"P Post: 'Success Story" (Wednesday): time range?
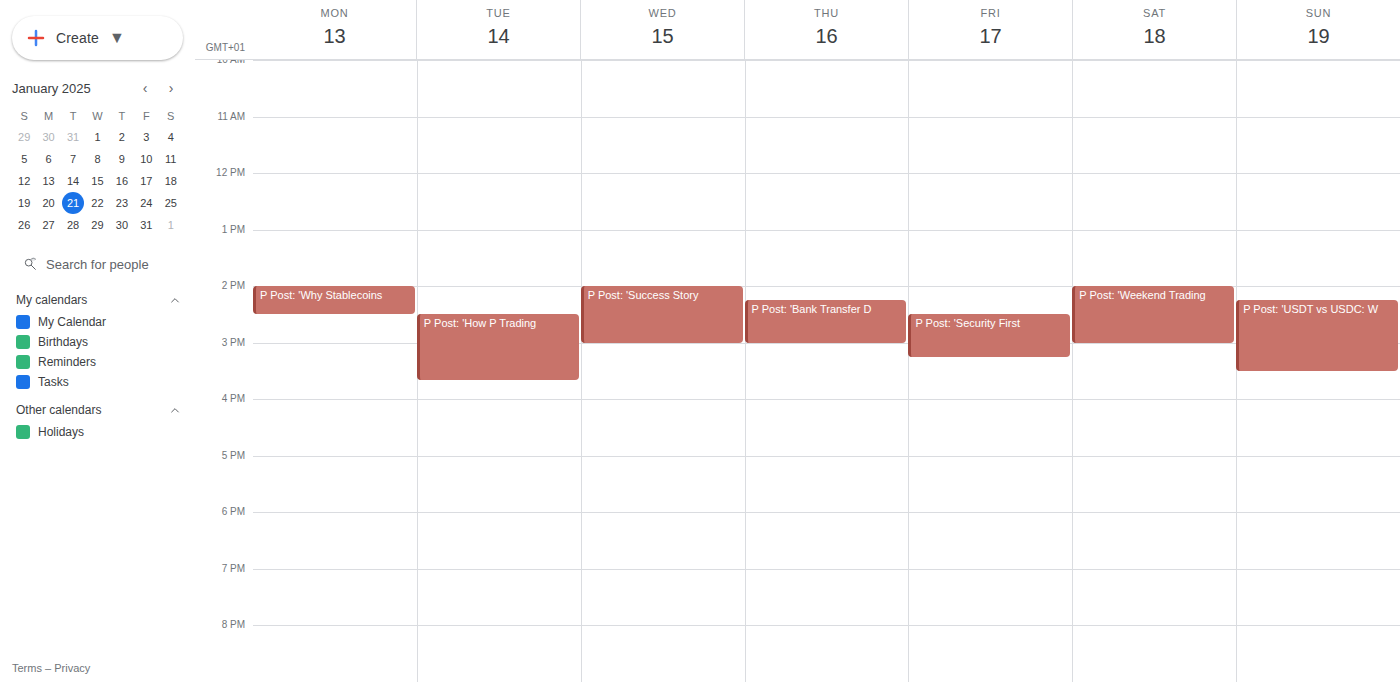
2:00 PM to 3:00 PM